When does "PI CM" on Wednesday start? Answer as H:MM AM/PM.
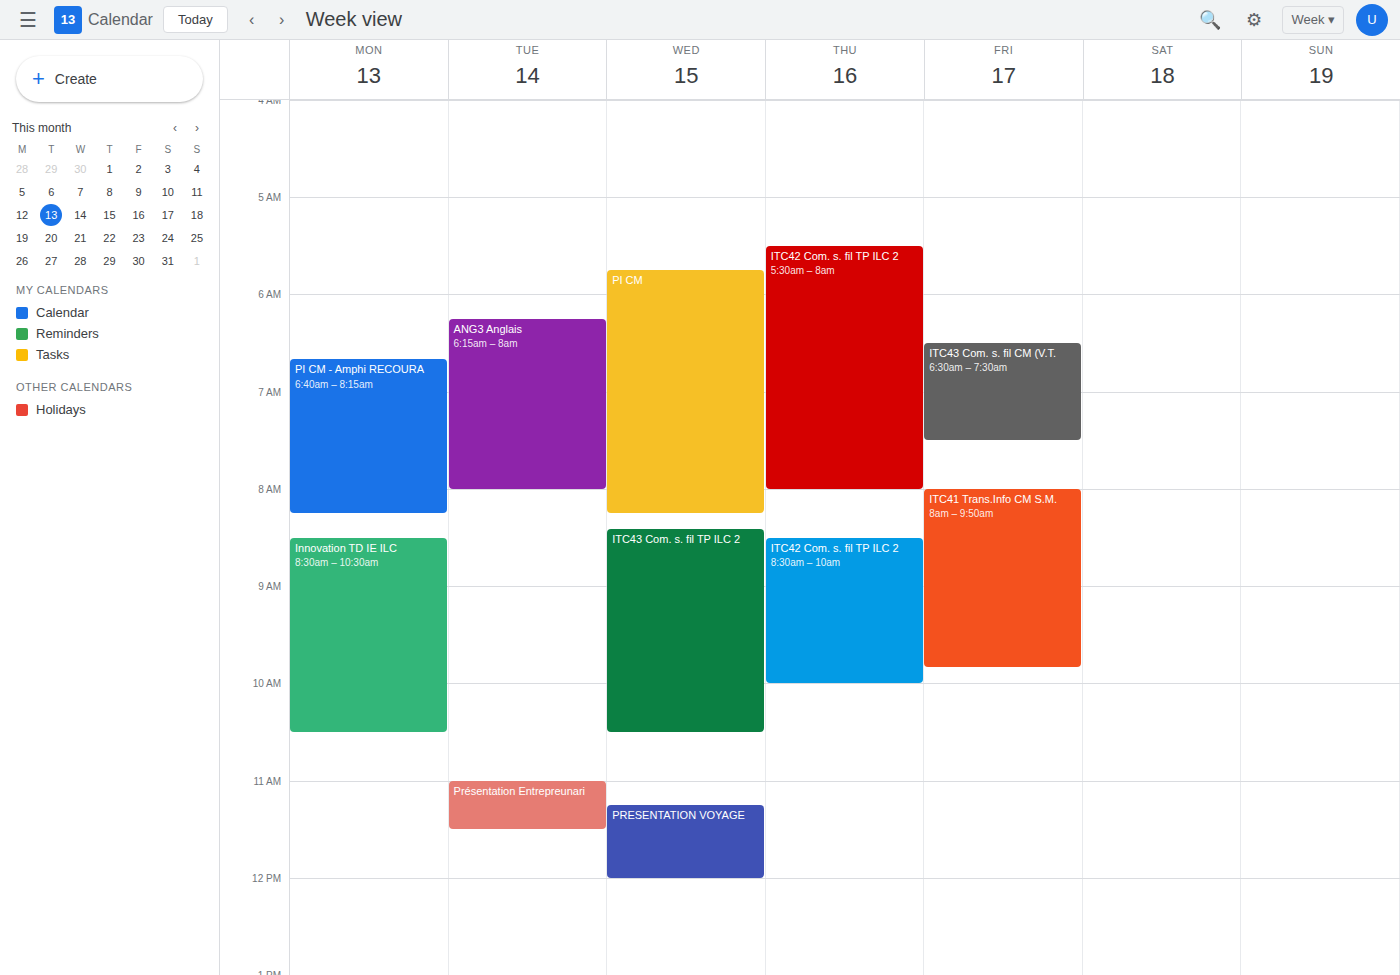
5:45 AM